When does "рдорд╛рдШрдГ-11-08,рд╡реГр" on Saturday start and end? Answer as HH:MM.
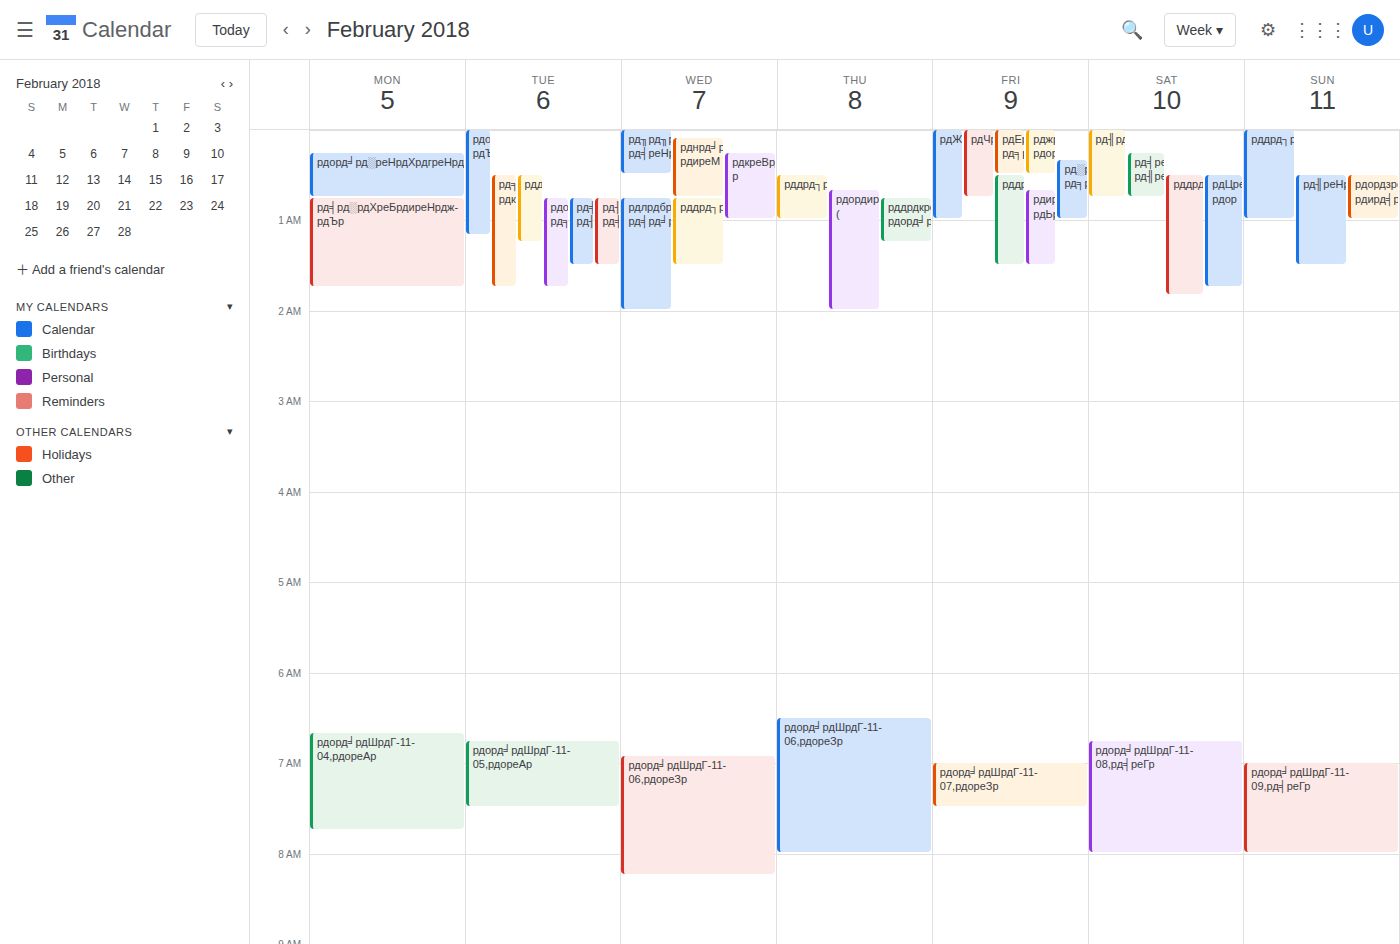
06:45 to 08:00